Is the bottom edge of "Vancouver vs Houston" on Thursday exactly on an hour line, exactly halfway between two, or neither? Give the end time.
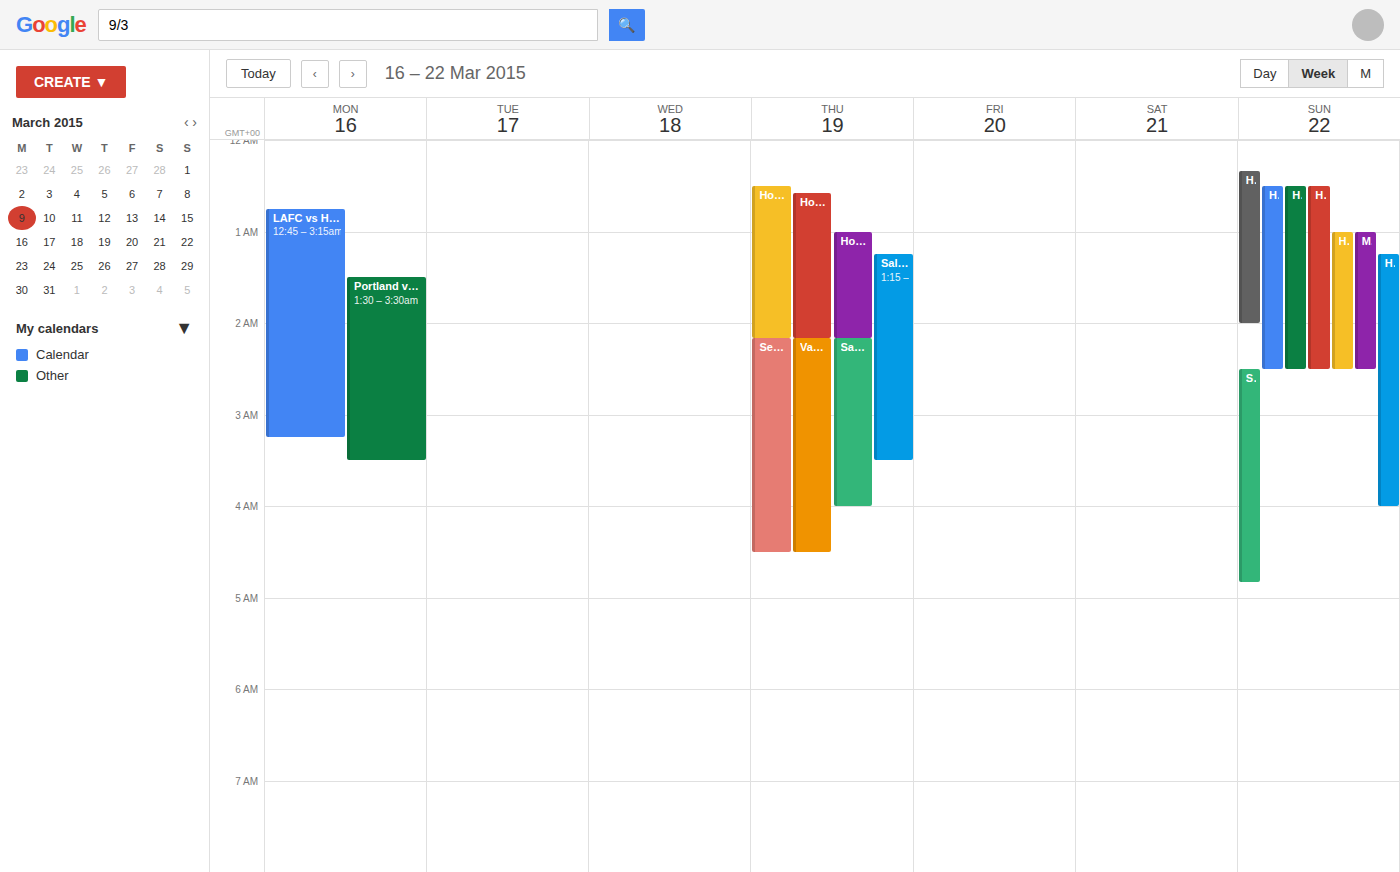
4:30 AM -- halfway between the 4 AM and 5 AM lines.